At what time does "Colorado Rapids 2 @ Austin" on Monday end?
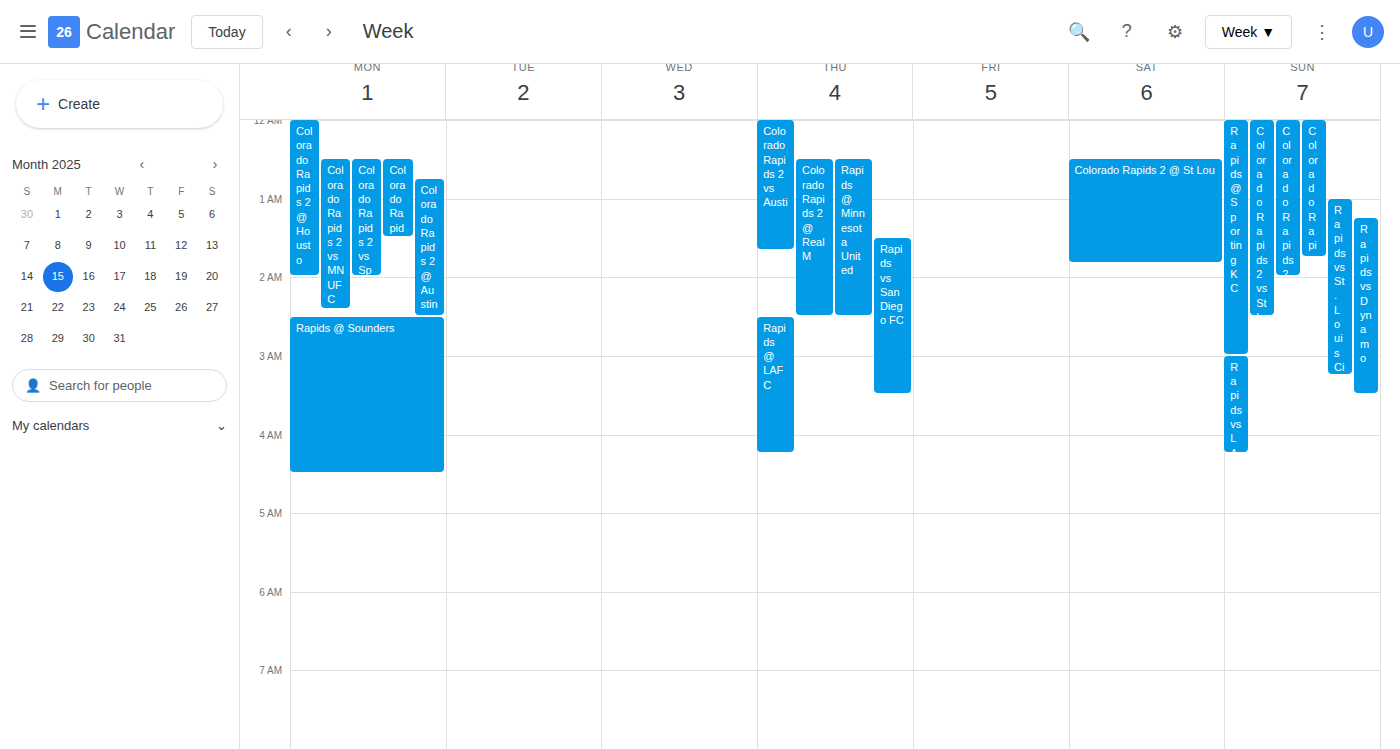
2:30 AM